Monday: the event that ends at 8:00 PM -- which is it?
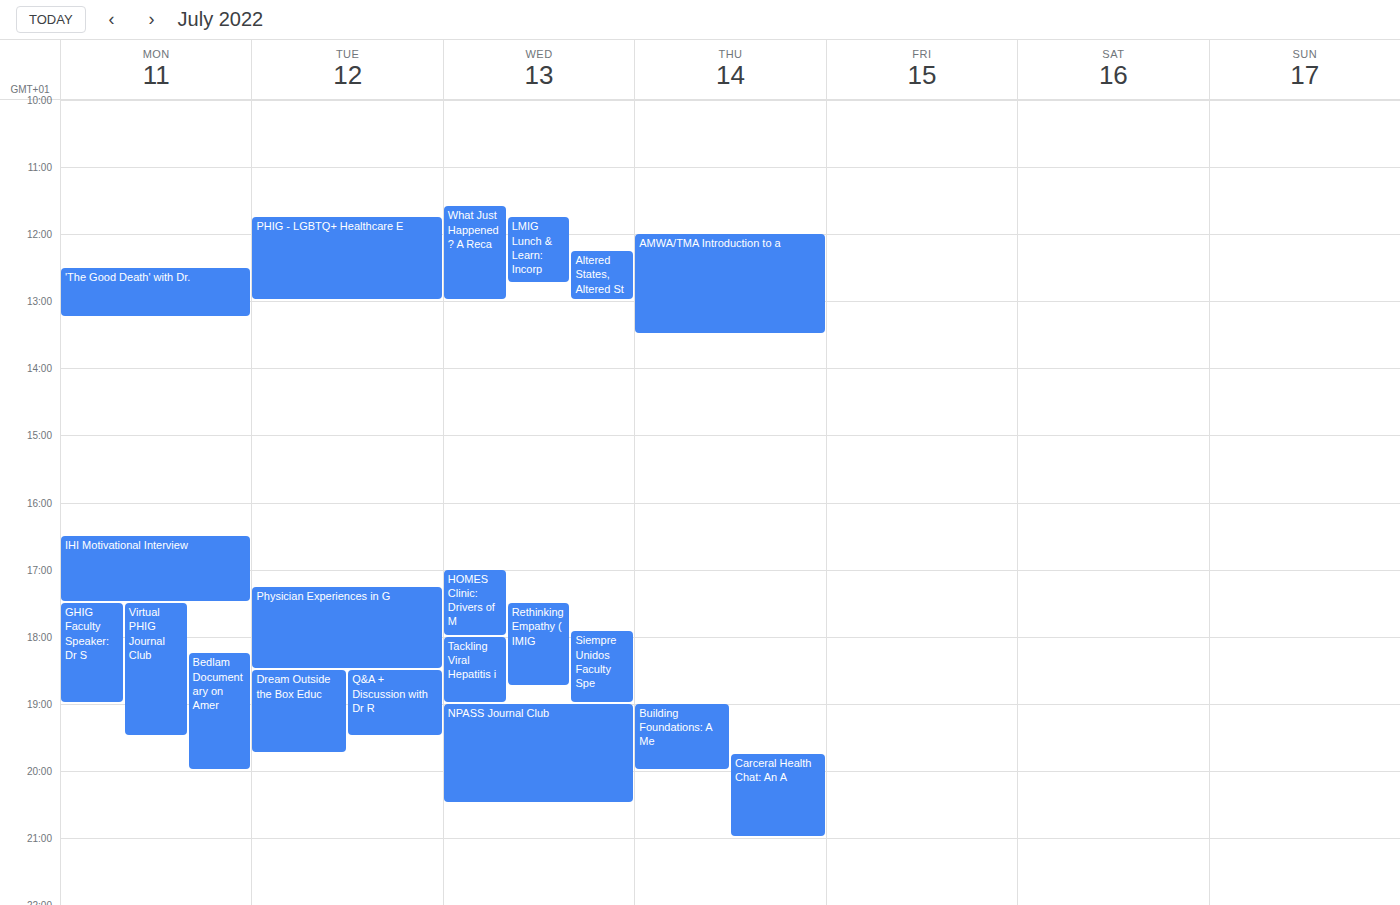
"Bedlam Documentary on Amer"